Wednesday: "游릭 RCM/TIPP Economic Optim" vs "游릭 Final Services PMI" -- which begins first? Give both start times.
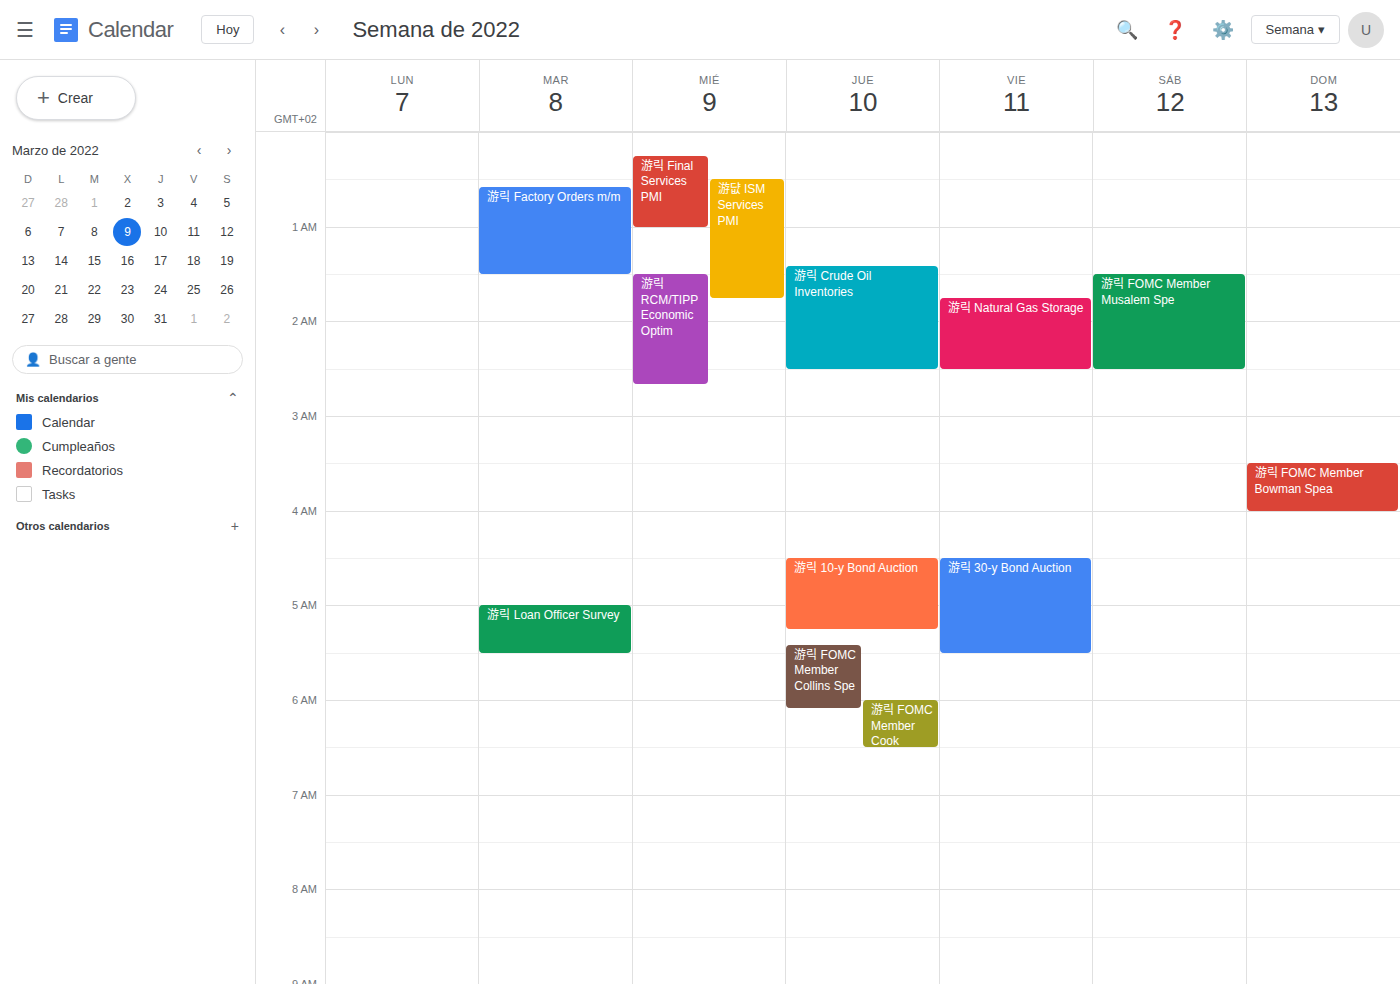
"游릭 Final Services PMI" 12:15 AM; "游릭 RCM/TIPP Economic Optim" 1:30 AM.